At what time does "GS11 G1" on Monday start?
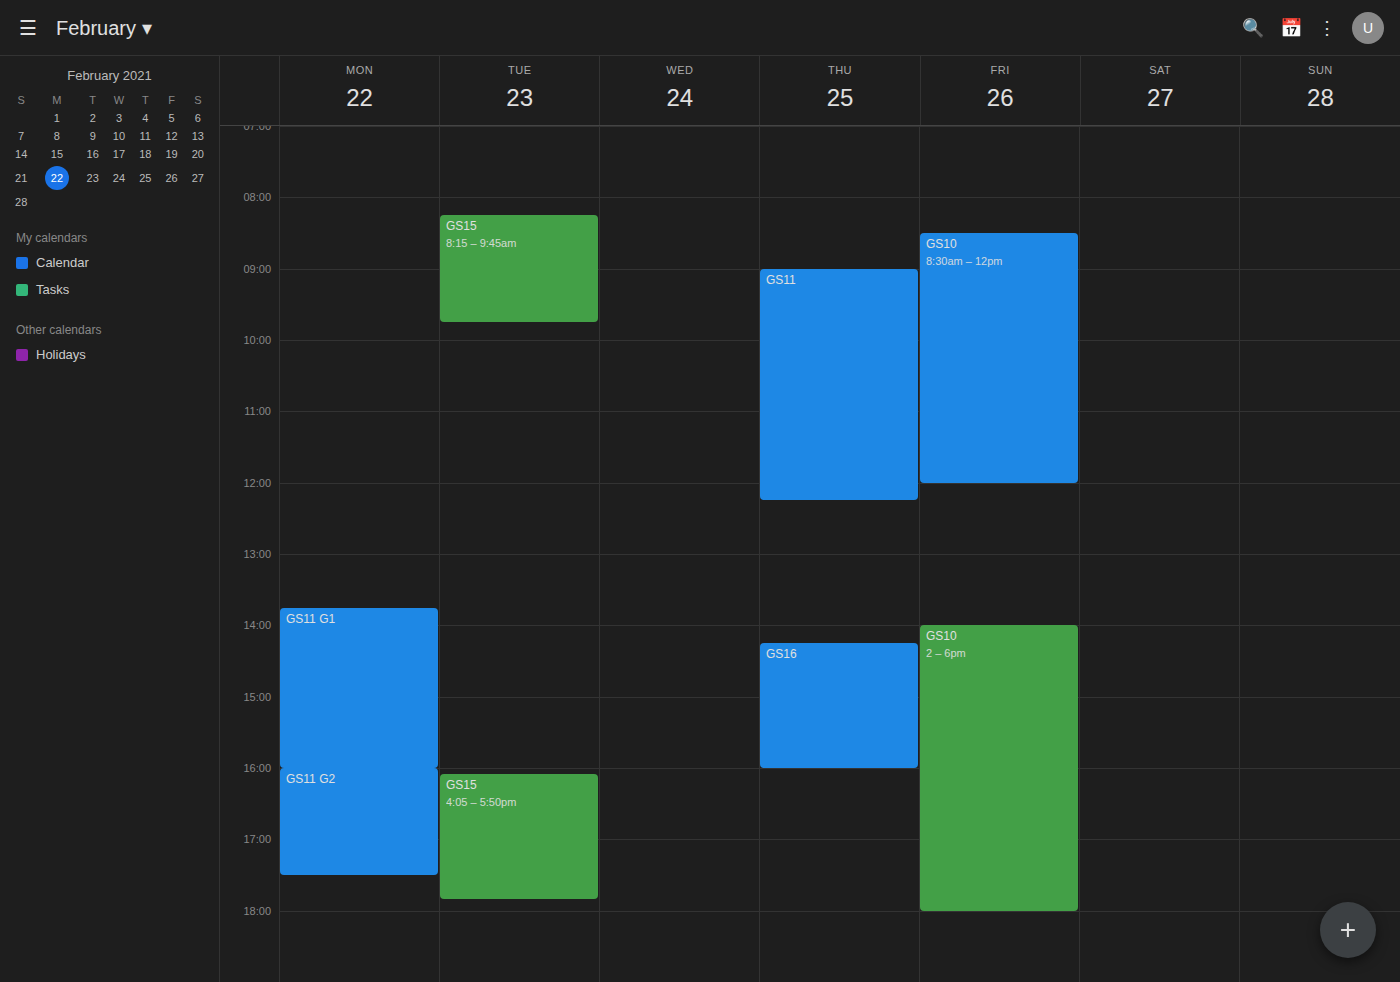
1:45 PM